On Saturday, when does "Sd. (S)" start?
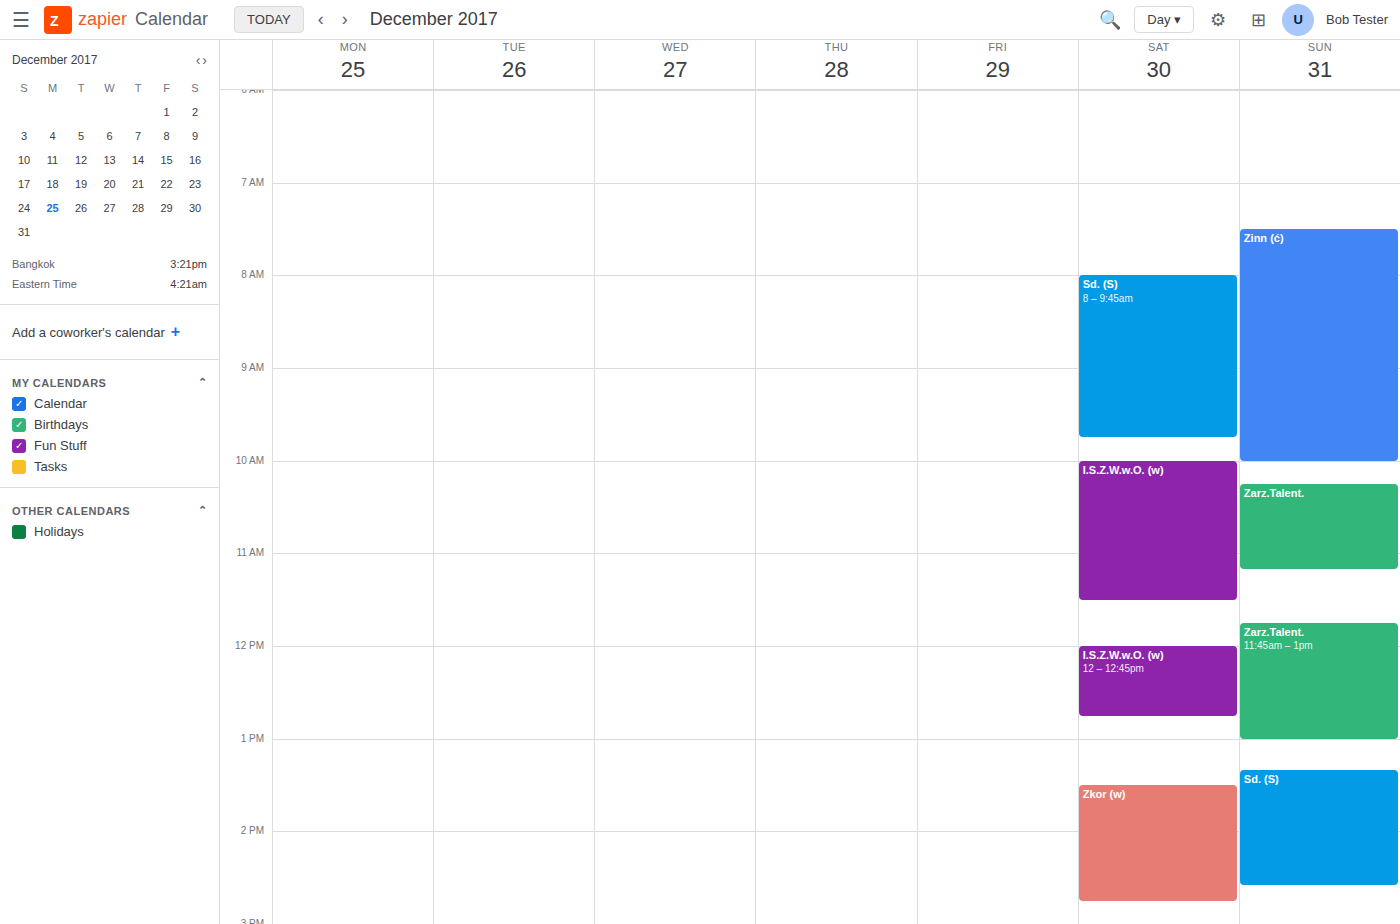
8:00 AM